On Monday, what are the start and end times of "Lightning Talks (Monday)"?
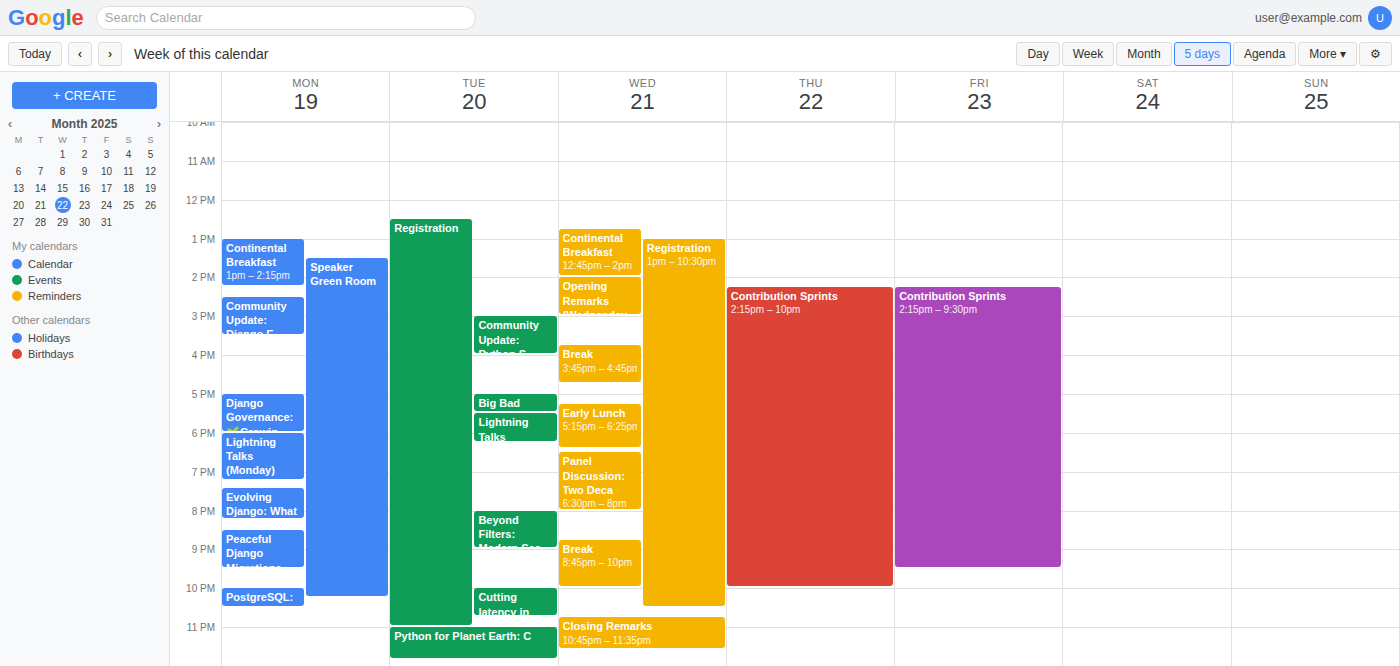
6:00 PM to 7:15 PM